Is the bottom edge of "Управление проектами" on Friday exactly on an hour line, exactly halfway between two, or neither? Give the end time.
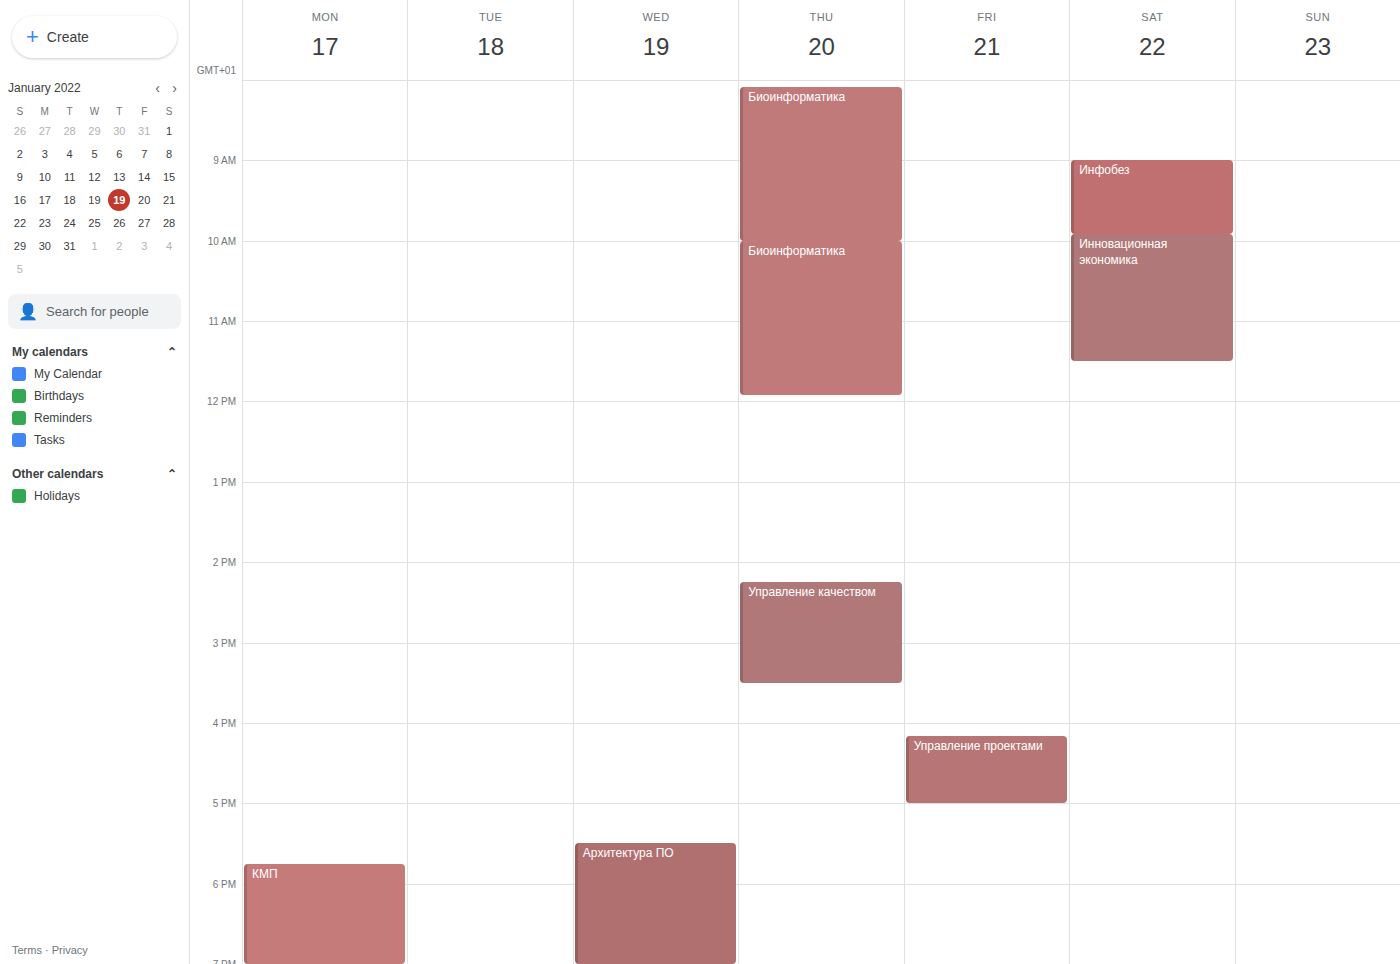
5:00 PM -- exactly on the 5 PM line.